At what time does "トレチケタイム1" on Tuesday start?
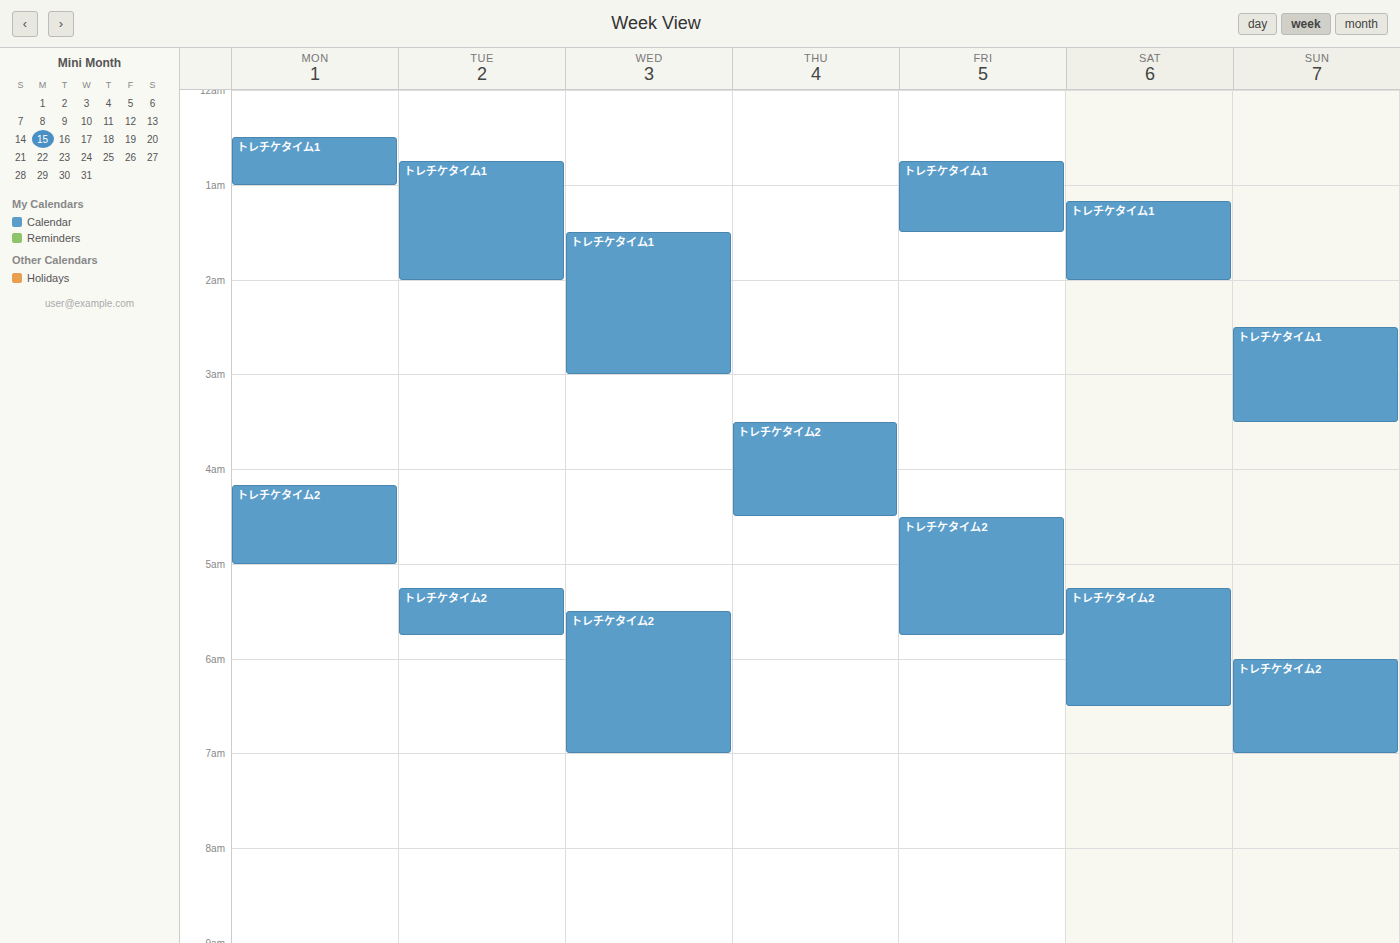
12:45 AM